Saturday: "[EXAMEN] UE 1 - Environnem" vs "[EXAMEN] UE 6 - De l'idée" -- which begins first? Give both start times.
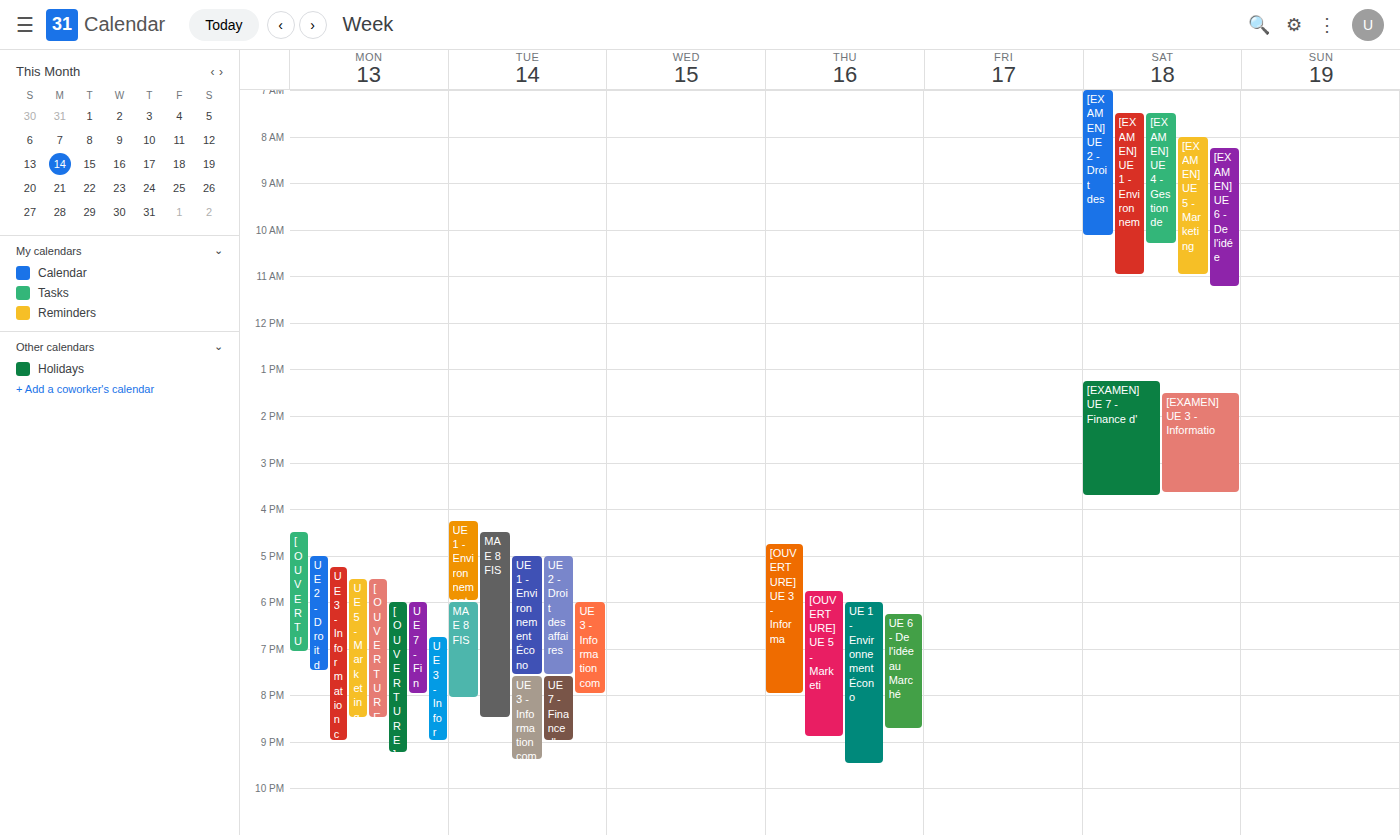
"[EXAMEN] UE 1 - Environnem" 7:30 AM; "[EXAMEN] UE 6 - De l'idée" 8:15 AM.